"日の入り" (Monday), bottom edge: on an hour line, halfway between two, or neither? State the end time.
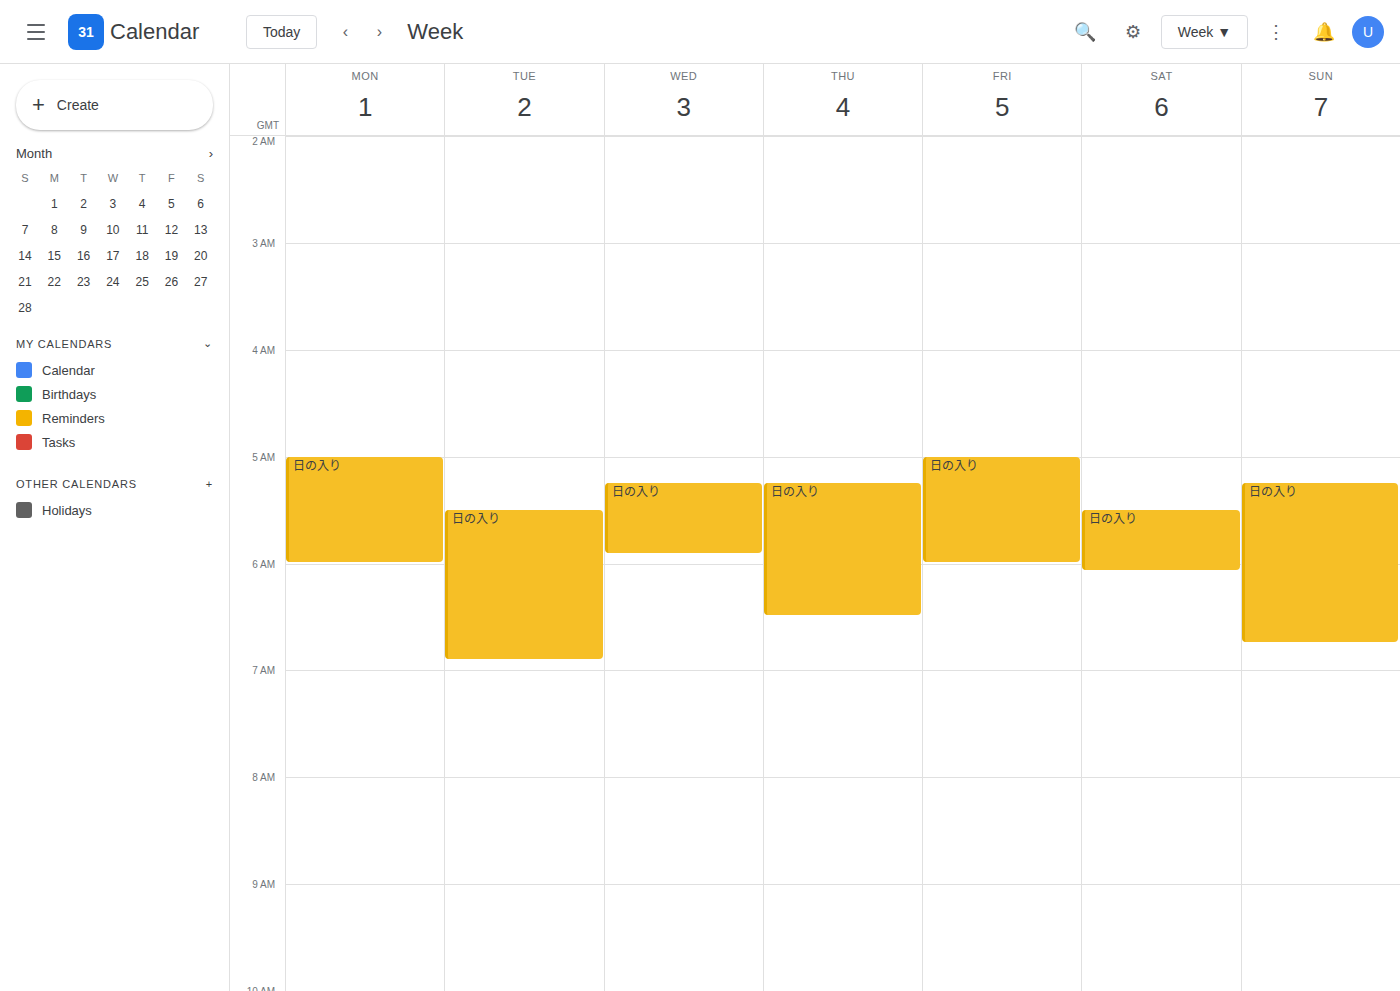
6:00 AM -- exactly on the 6 AM line.